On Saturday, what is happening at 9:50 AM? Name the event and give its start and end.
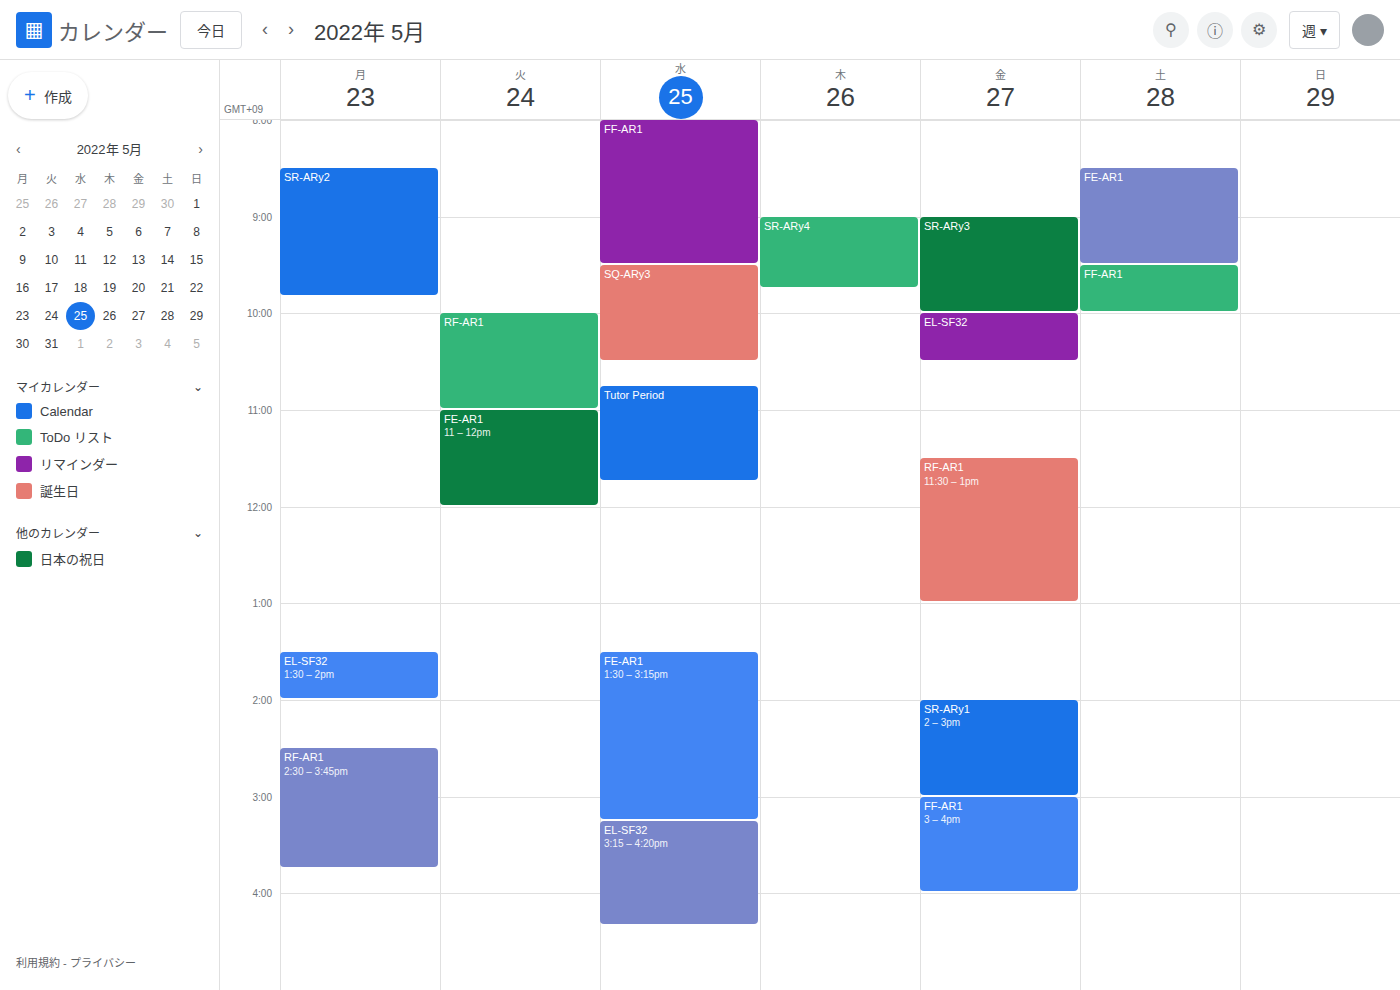
"FF-AR1", 9:30 AM to 10:00 AM